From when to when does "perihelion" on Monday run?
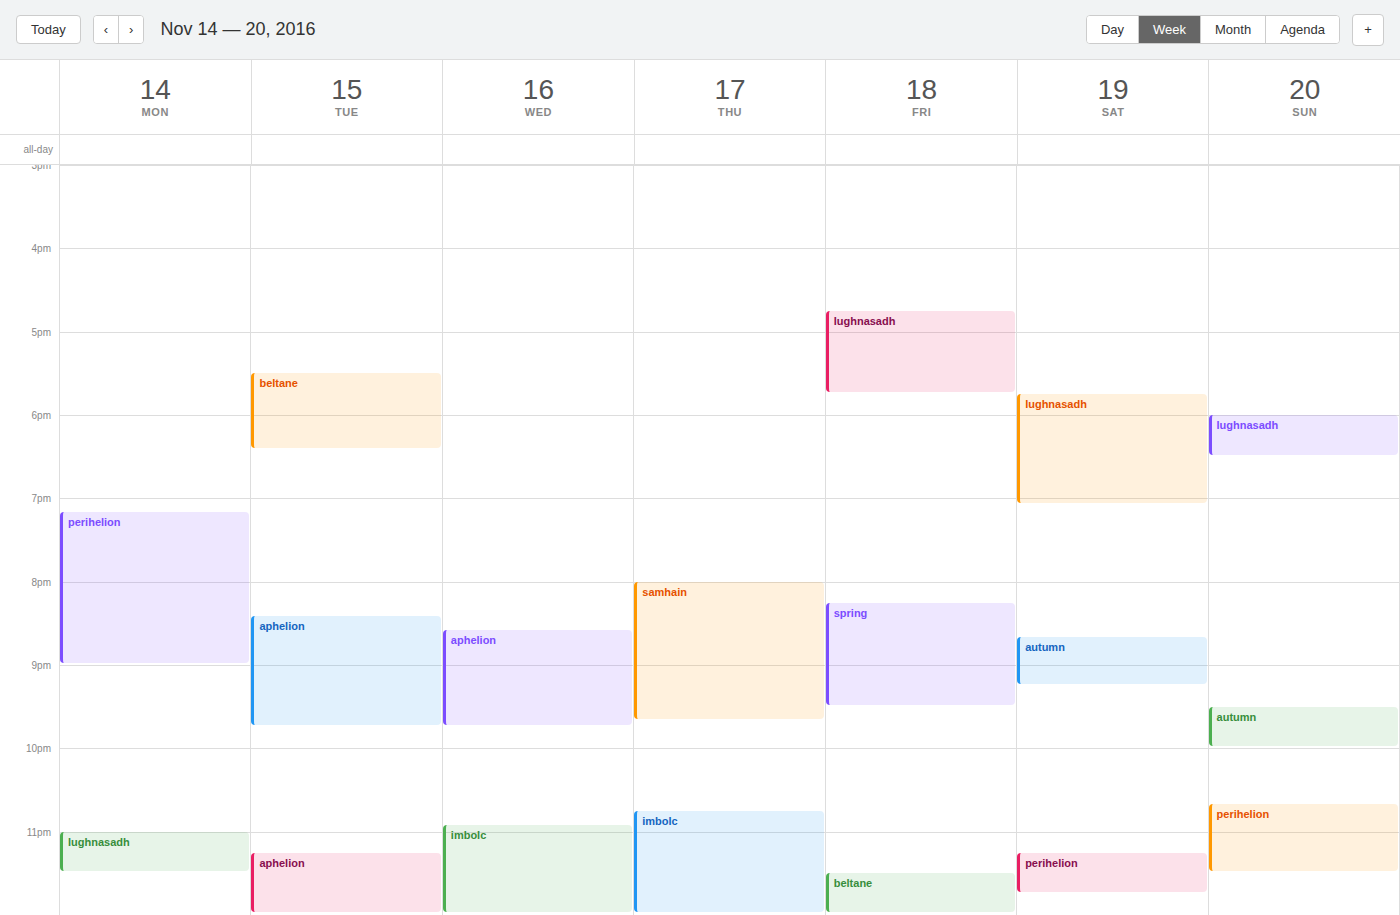
19:10 to 21:00